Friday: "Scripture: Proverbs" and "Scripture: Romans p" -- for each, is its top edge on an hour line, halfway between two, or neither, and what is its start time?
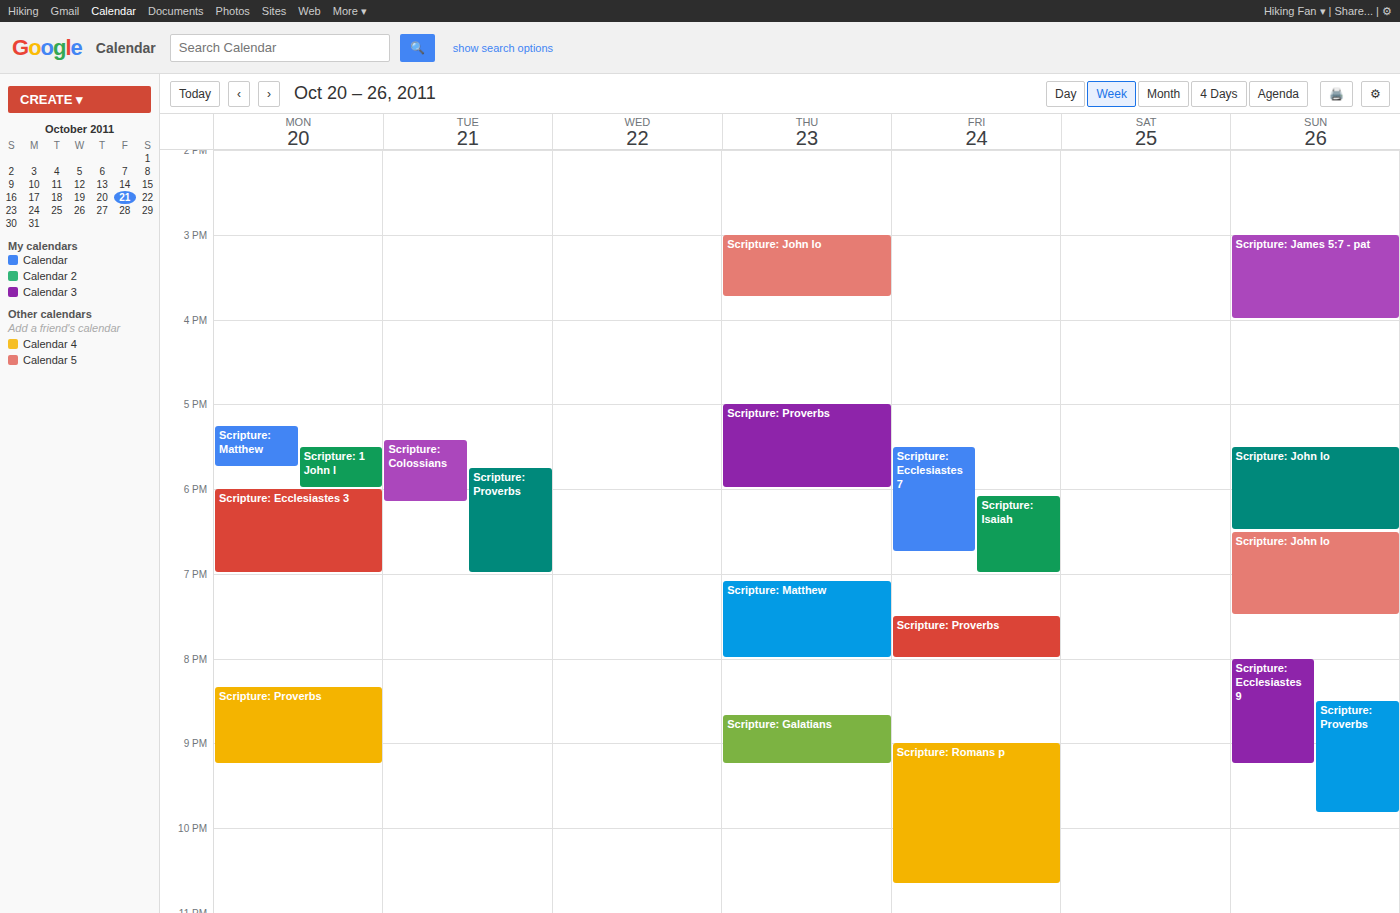
"Scripture: Proverbs": 7:30 PM, halfway between the 7 PM and 8 PM lines. "Scripture: Romans p": 9:00 PM, exactly on the 9 PM line.